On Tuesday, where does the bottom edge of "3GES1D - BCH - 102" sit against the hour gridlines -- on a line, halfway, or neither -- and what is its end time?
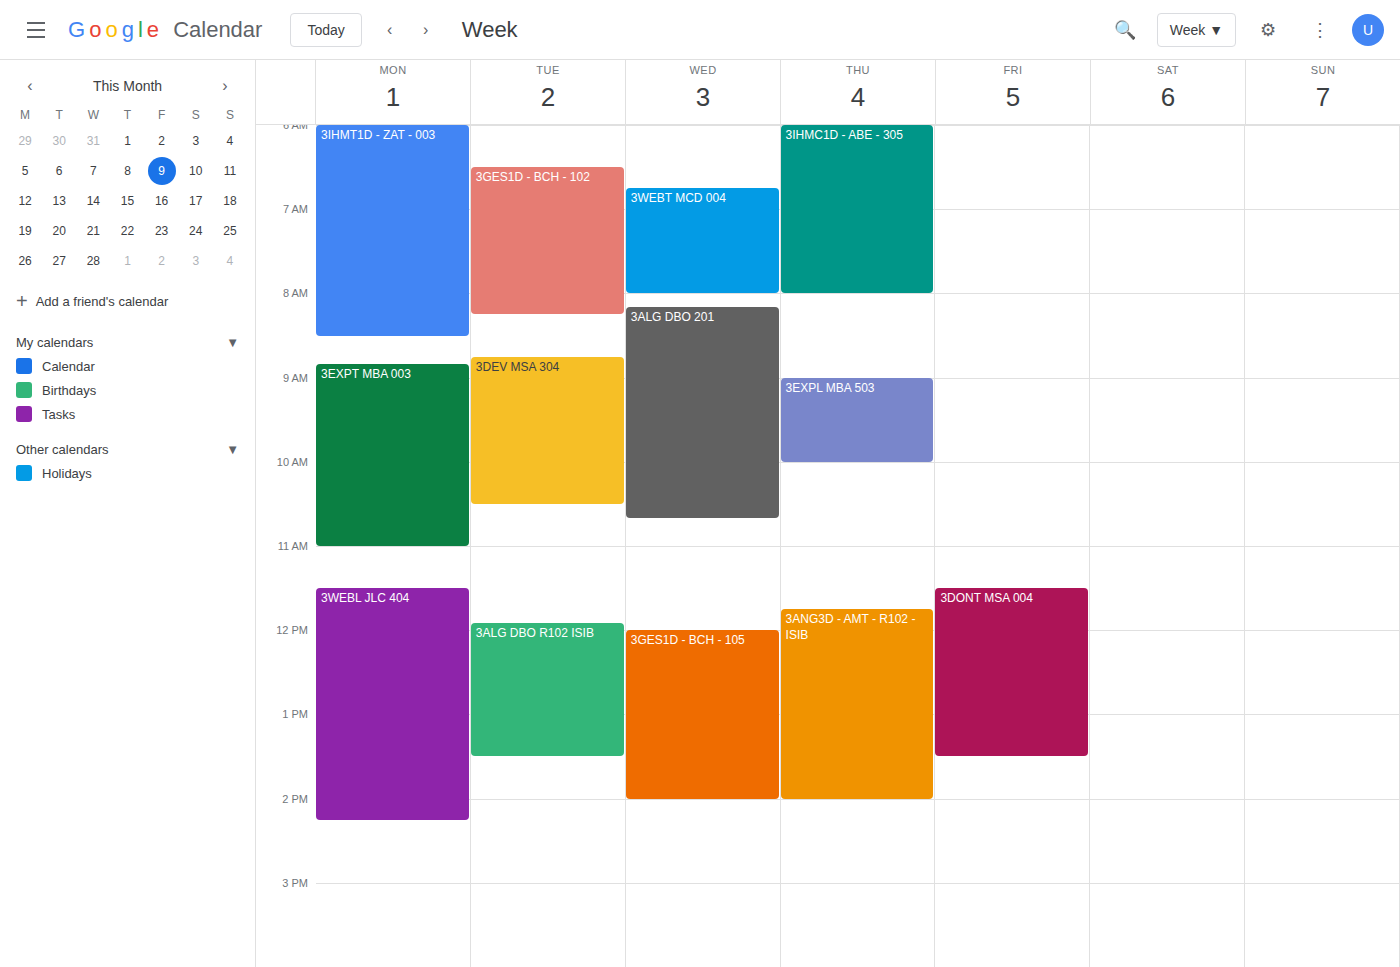
8:15 AM -- neither: a quarter of the way from the 8 AM line to the 9 AM line.